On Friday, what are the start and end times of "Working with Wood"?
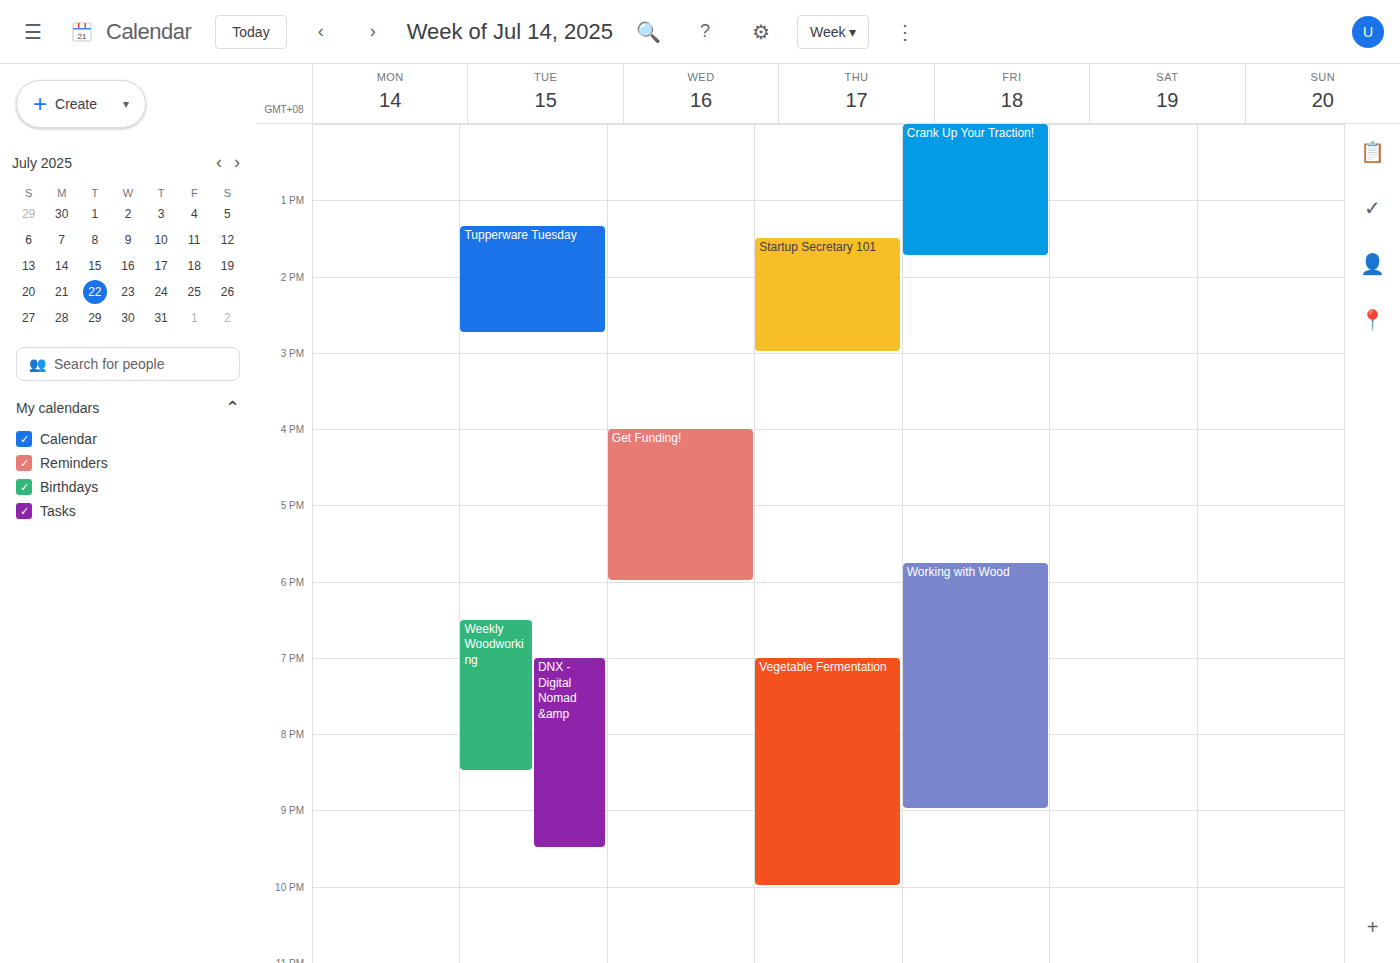
5:45 PM to 9:00 PM